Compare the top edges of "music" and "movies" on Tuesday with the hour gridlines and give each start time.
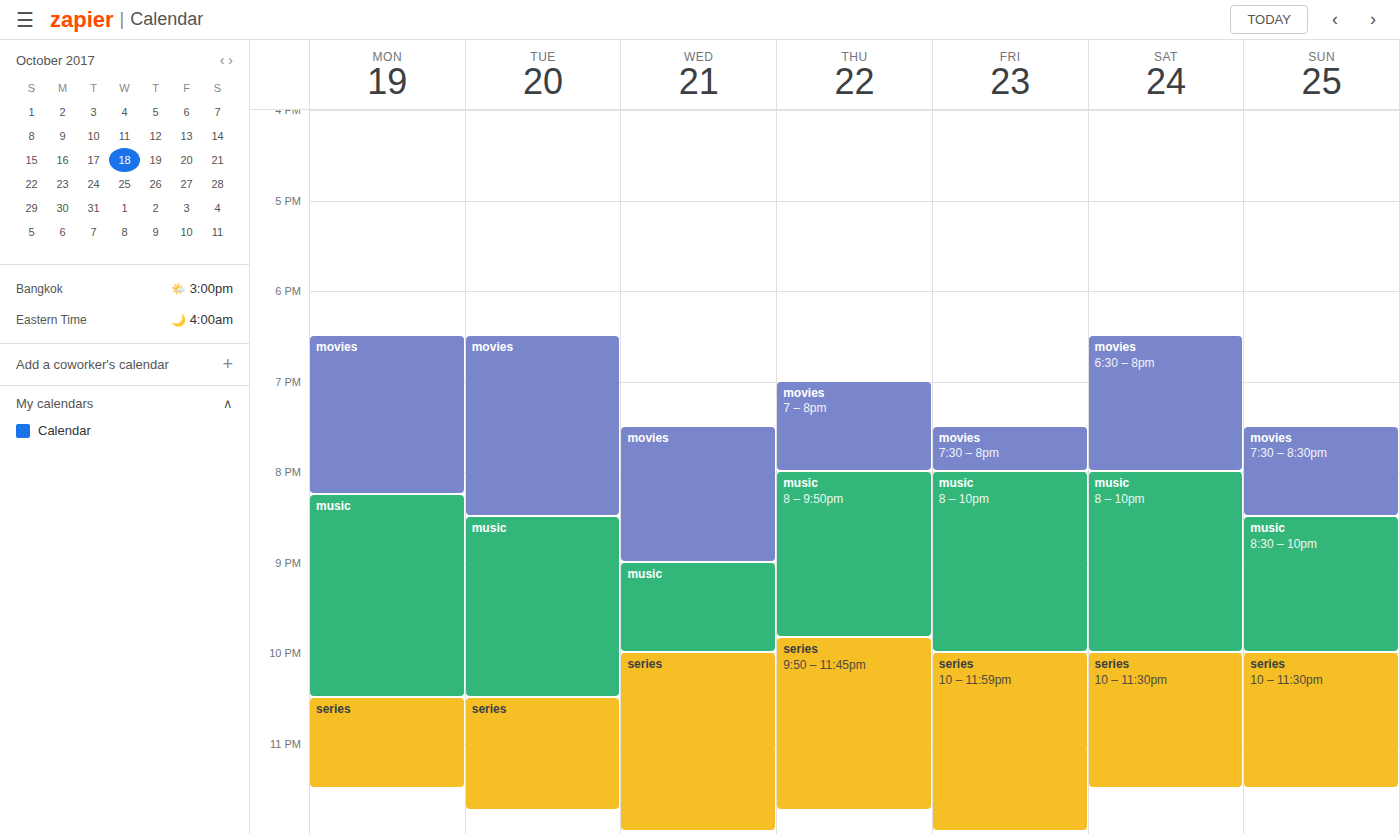
"music": 8:30 PM, halfway between the 8 PM and 9 PM lines. "movies": 6:30 PM, halfway between the 6 PM and 7 PM lines.